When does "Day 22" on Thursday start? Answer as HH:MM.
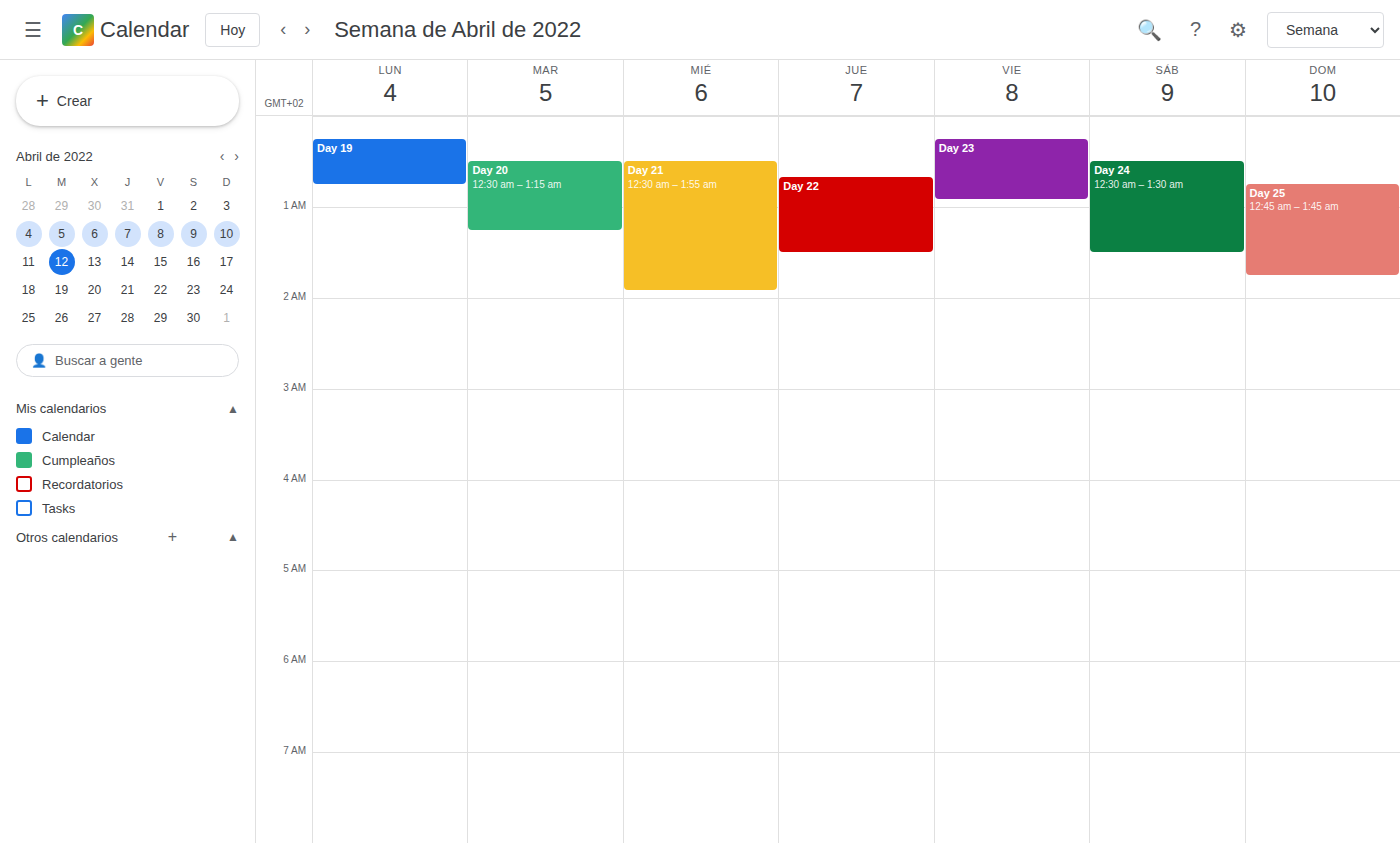
00:40